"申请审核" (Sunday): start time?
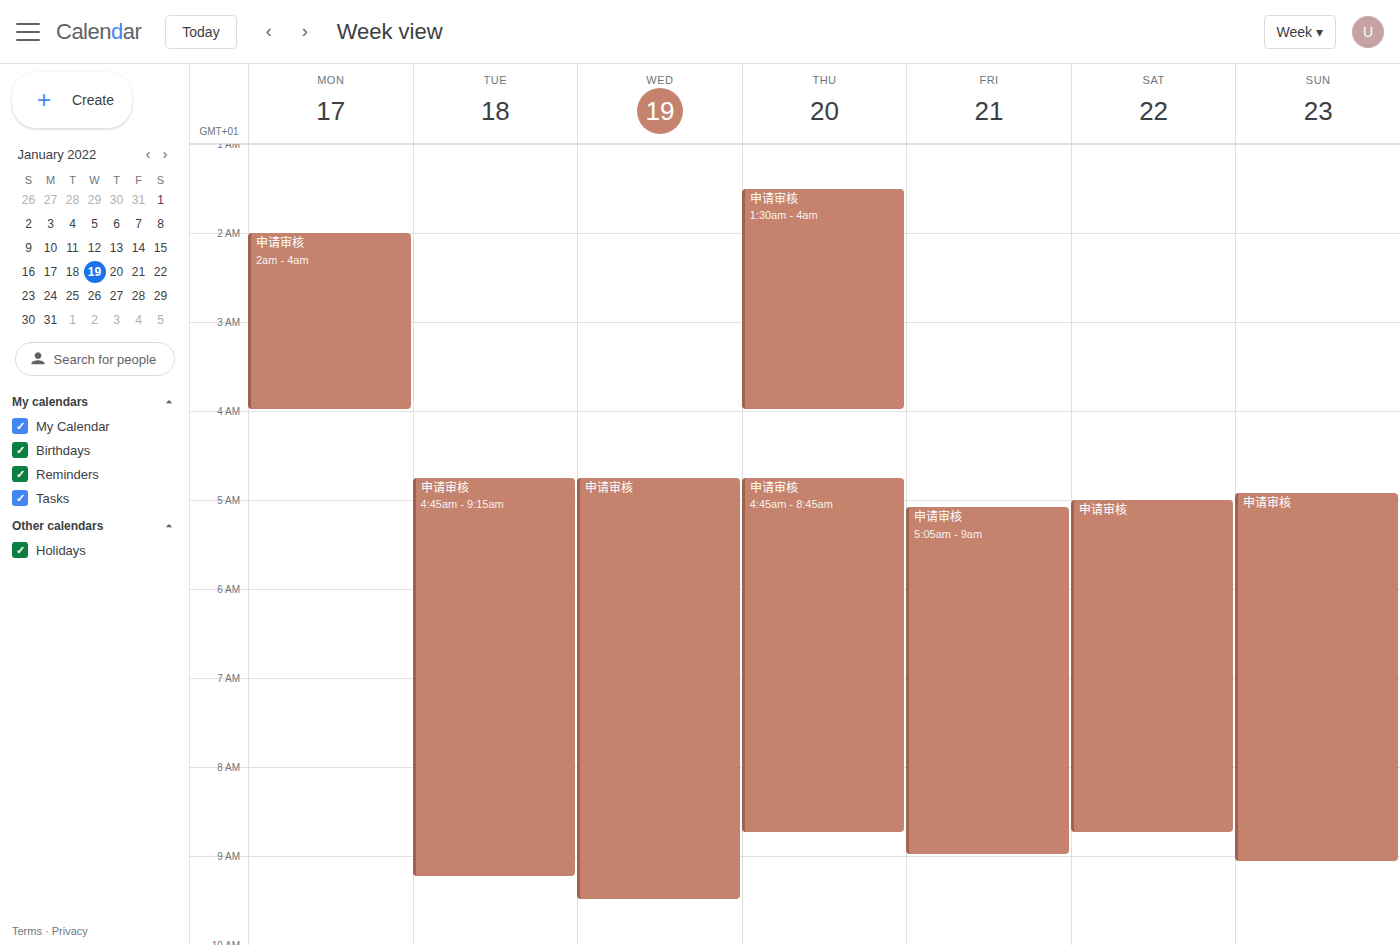
04:55